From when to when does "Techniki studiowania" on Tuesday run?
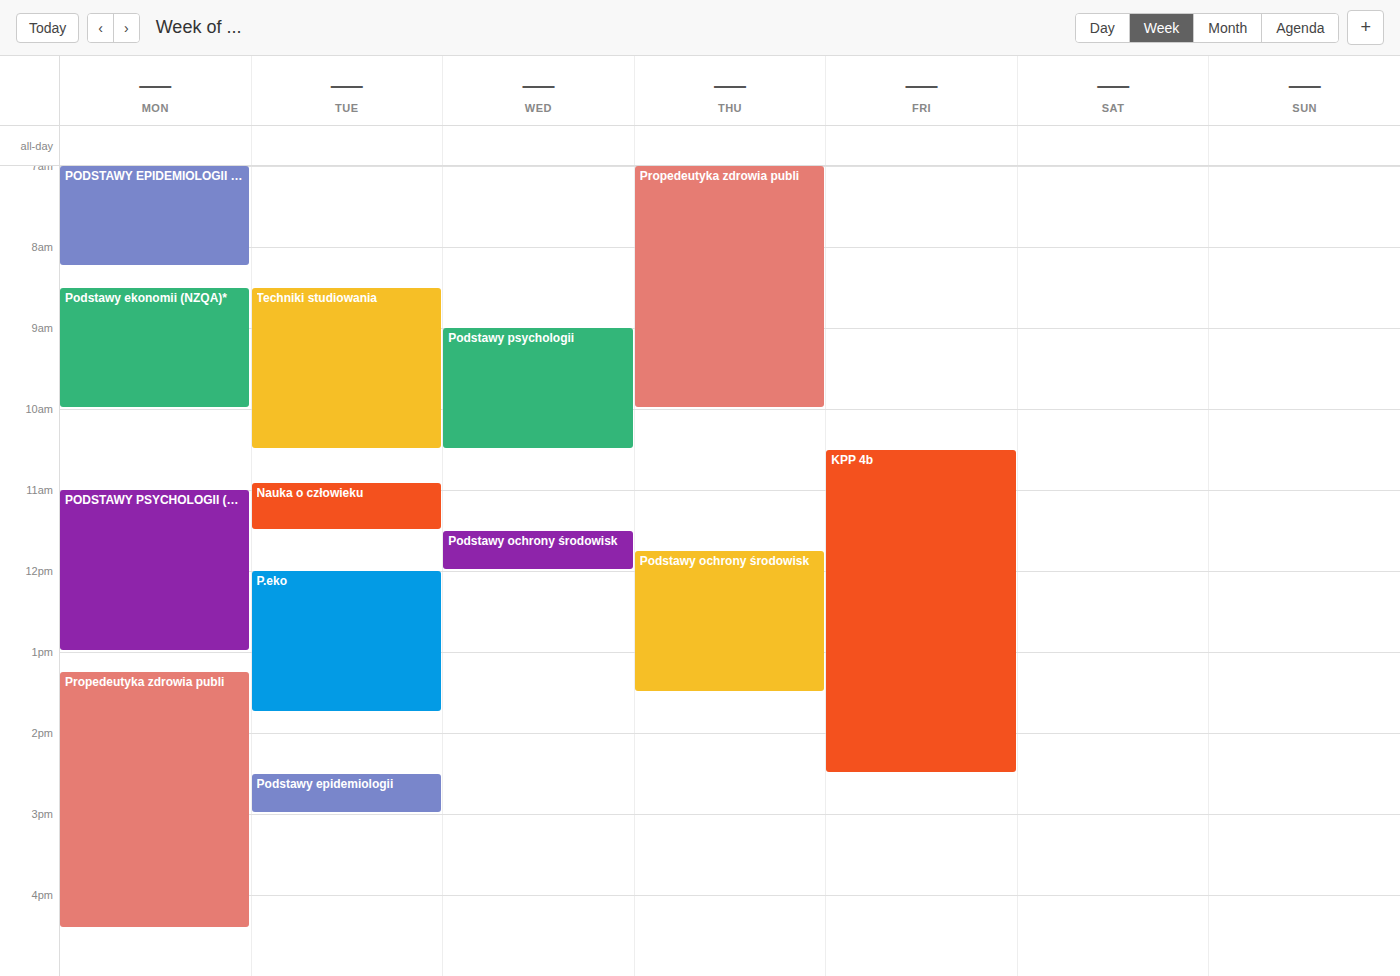
8:30 AM to 10:30 AM